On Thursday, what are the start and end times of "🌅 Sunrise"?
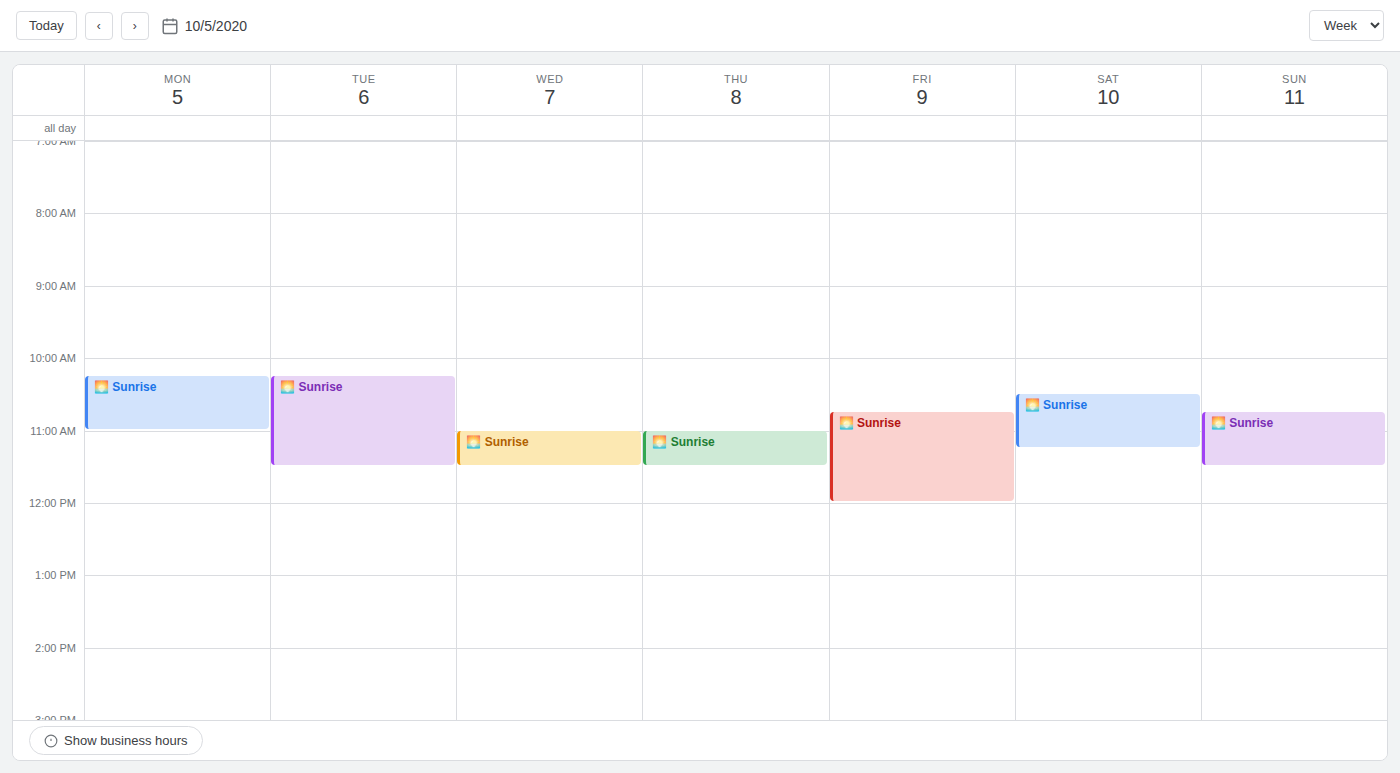
11:00 AM to 11:30 AM